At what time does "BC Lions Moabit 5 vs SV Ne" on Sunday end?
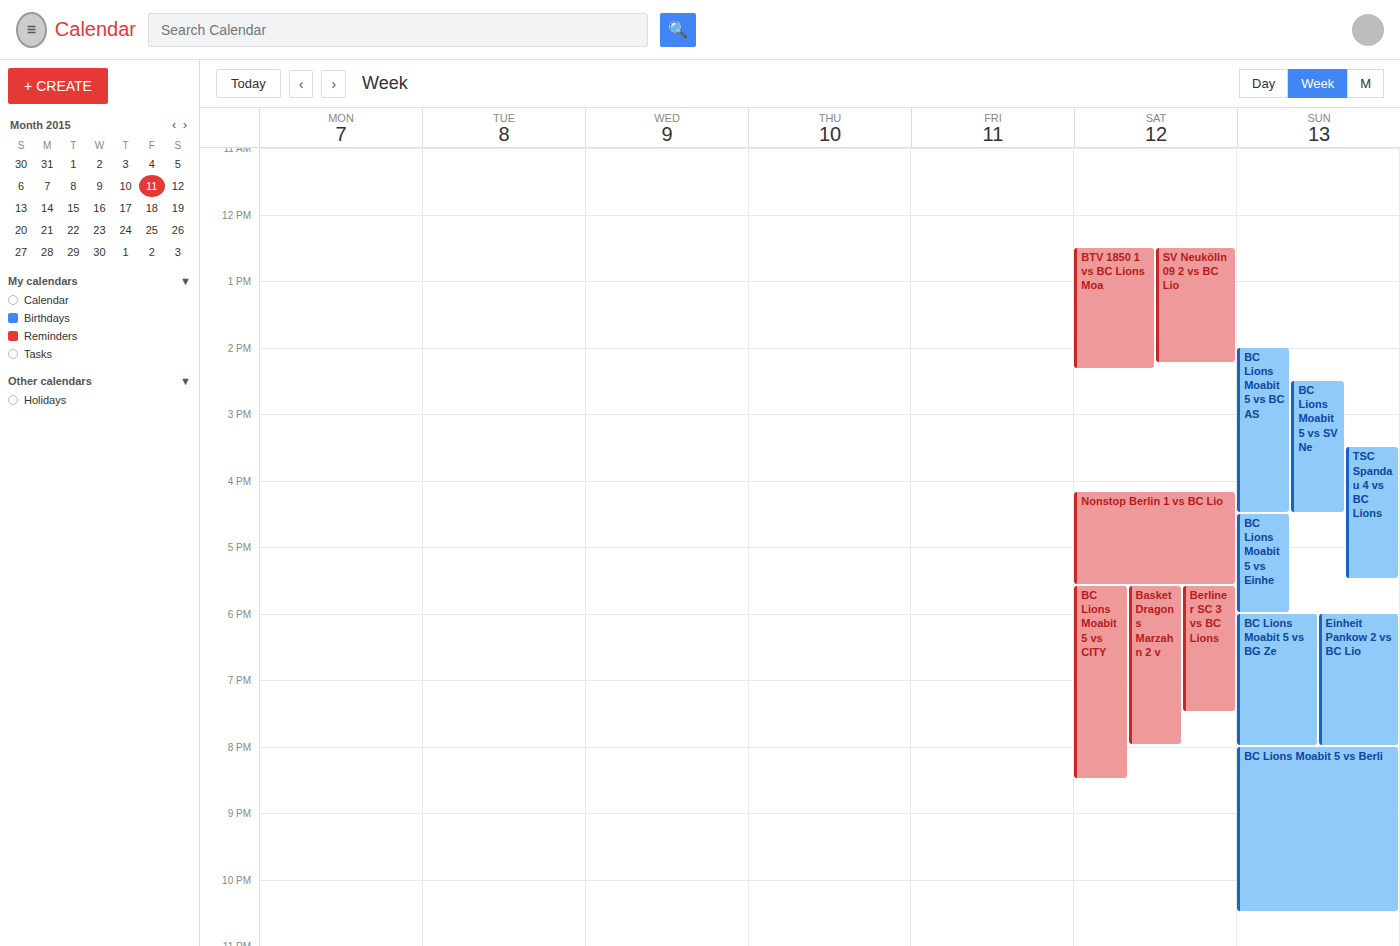
4:30 PM